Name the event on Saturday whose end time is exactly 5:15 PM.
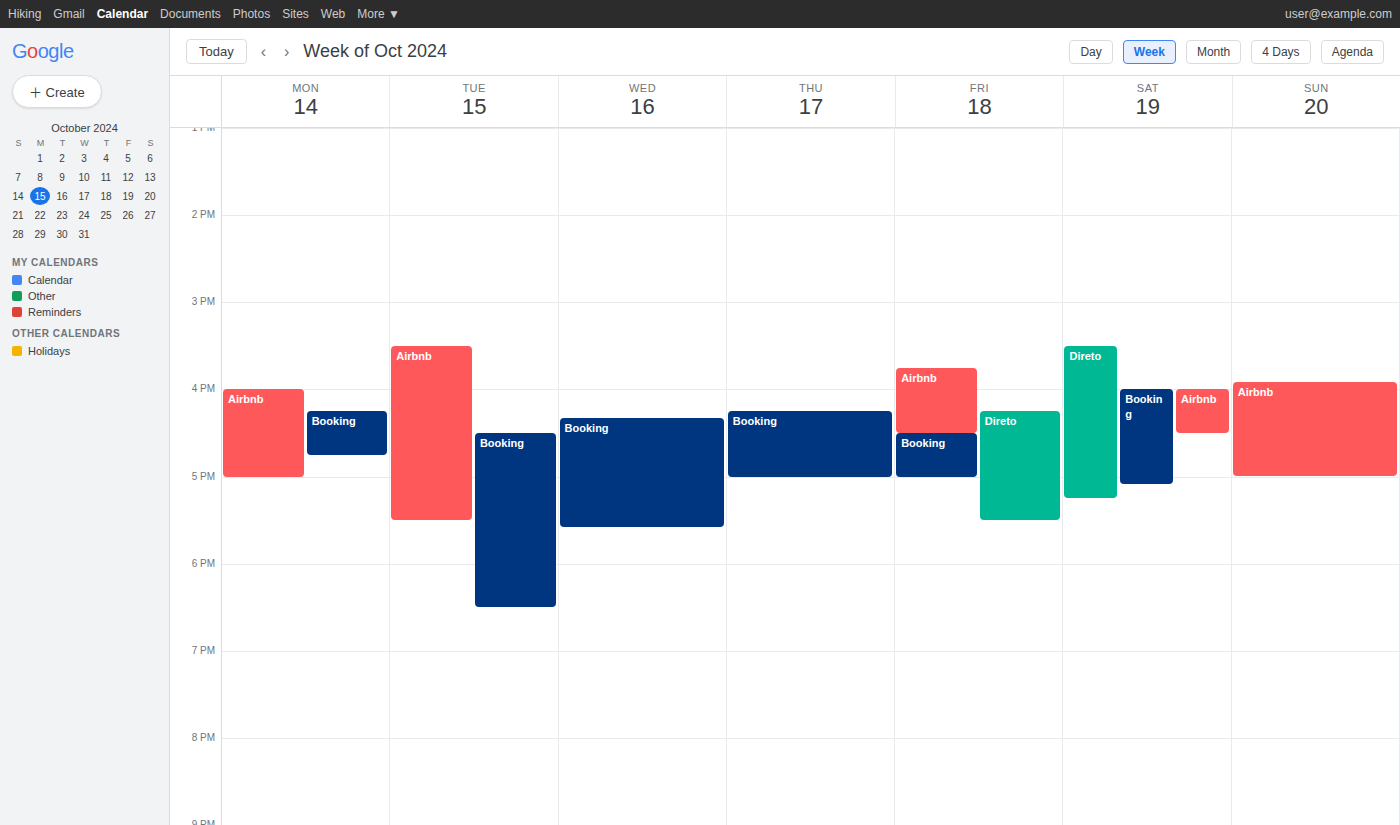
"Direto"